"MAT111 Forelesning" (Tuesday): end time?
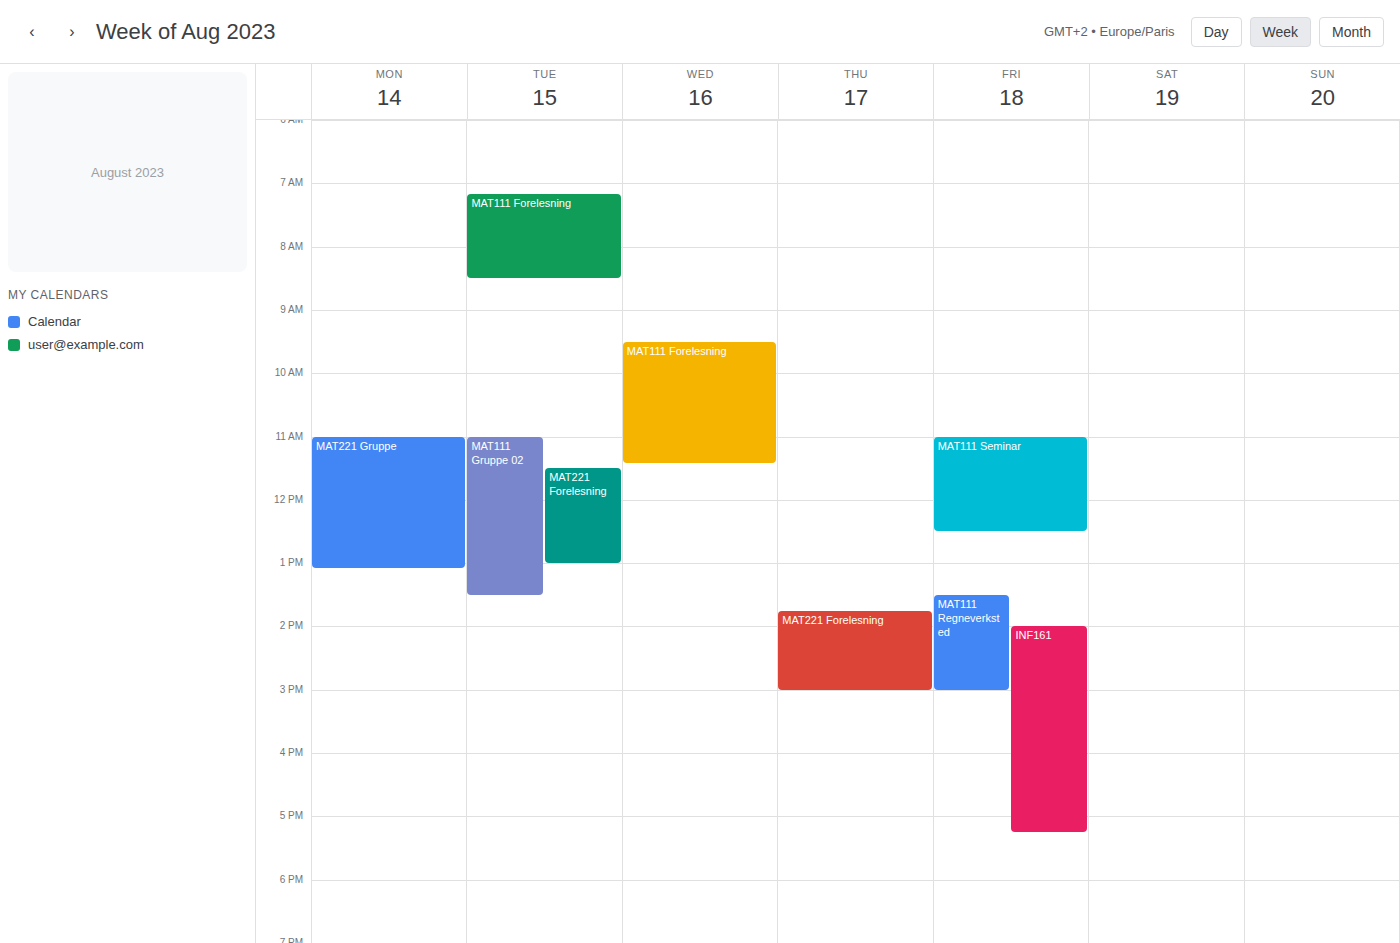
8:30 AM